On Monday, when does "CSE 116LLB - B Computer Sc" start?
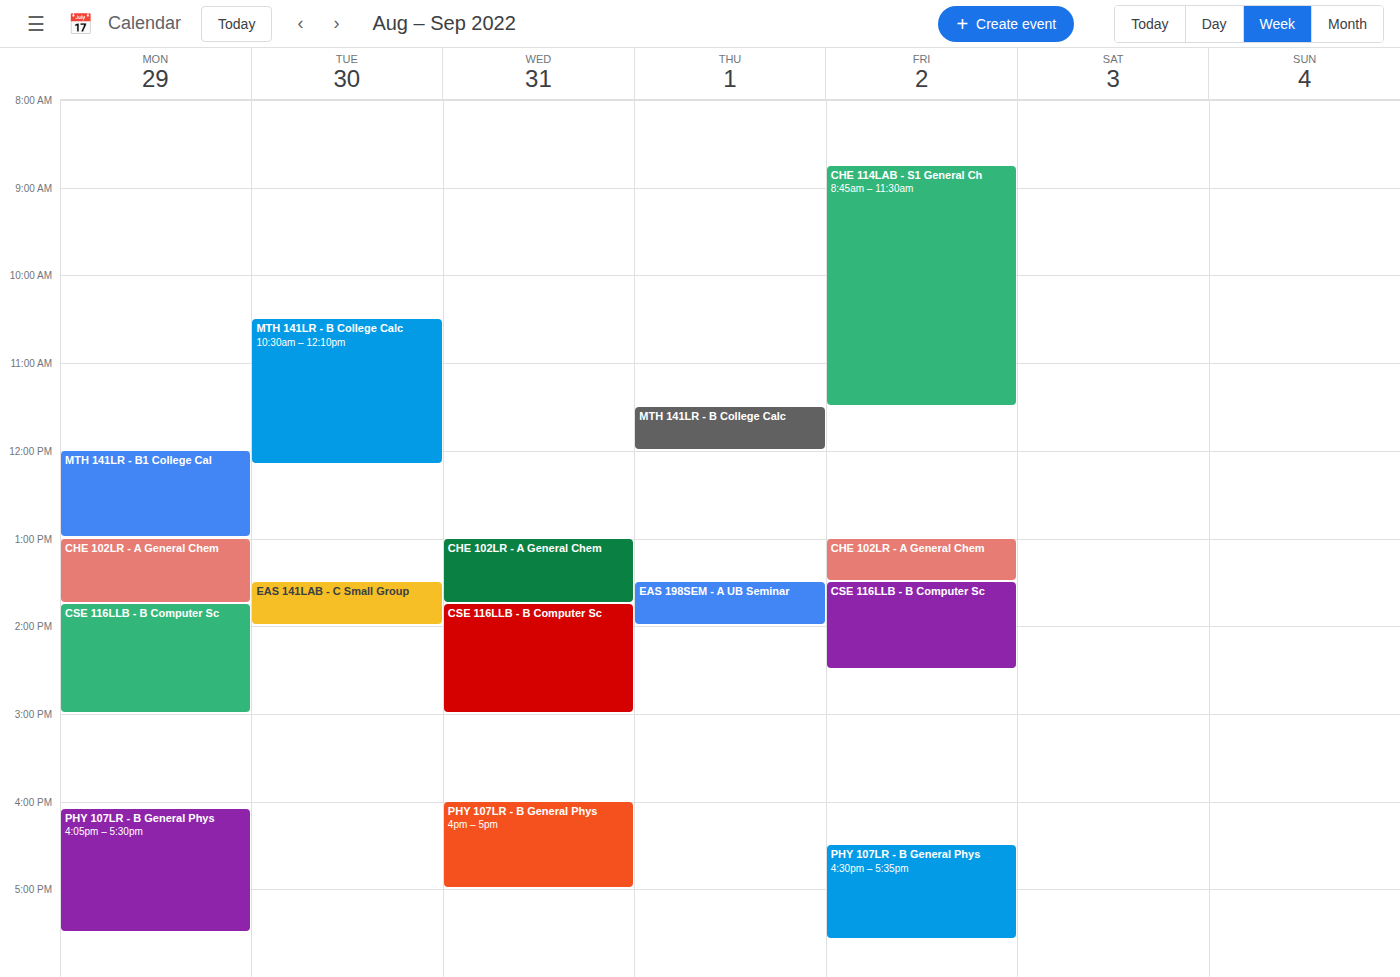
1:45 PM